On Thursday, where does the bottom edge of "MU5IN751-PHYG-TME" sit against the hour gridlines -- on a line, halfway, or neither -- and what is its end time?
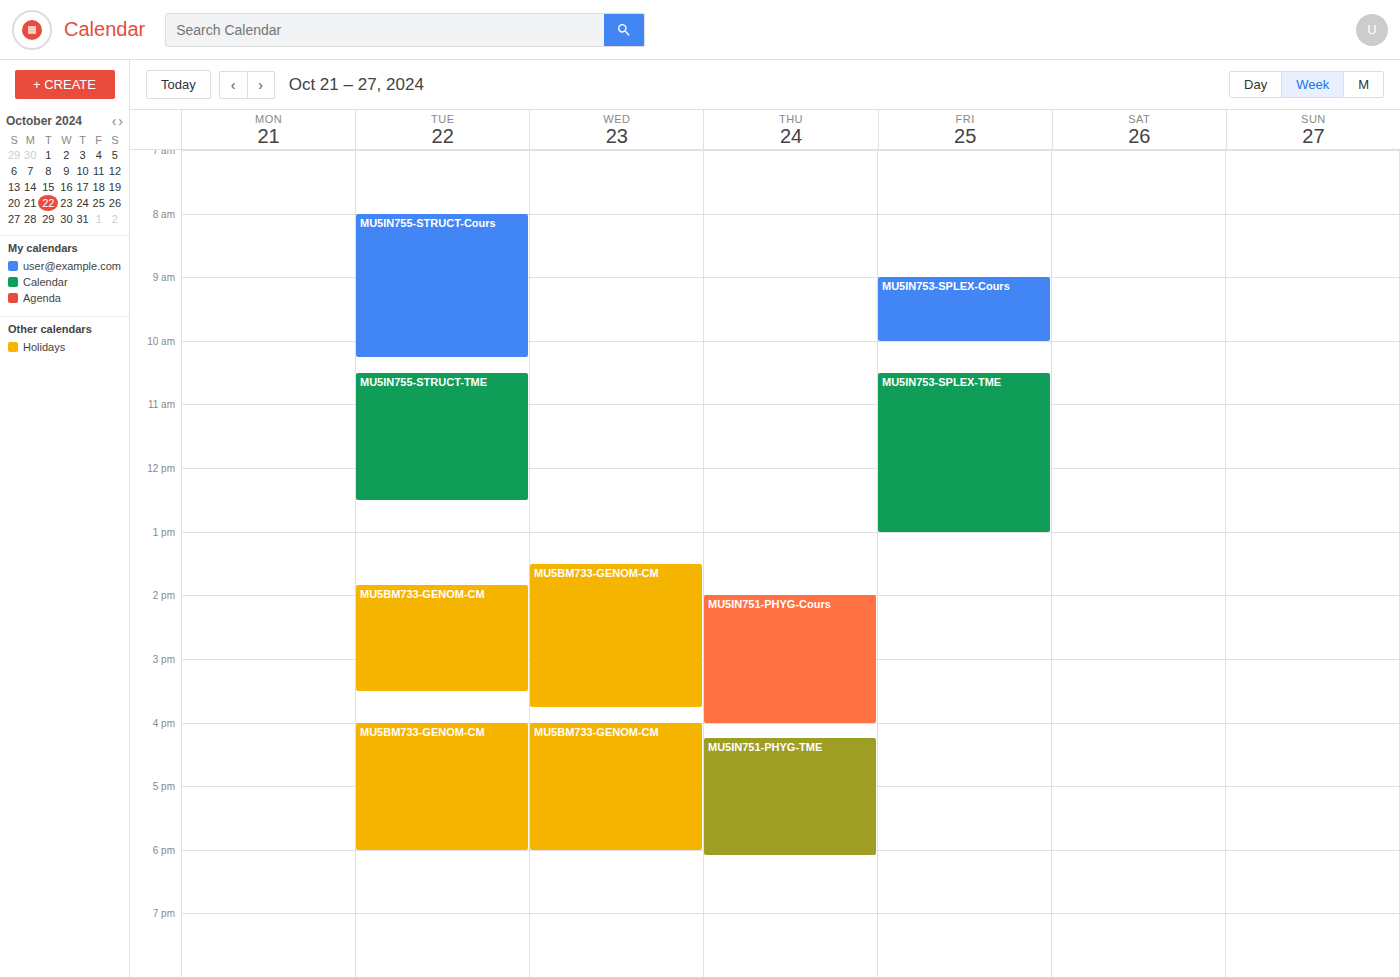
18:05 -- neither: 5 minutes below the 18:00 line and 55 minutes above the 19:00 line.